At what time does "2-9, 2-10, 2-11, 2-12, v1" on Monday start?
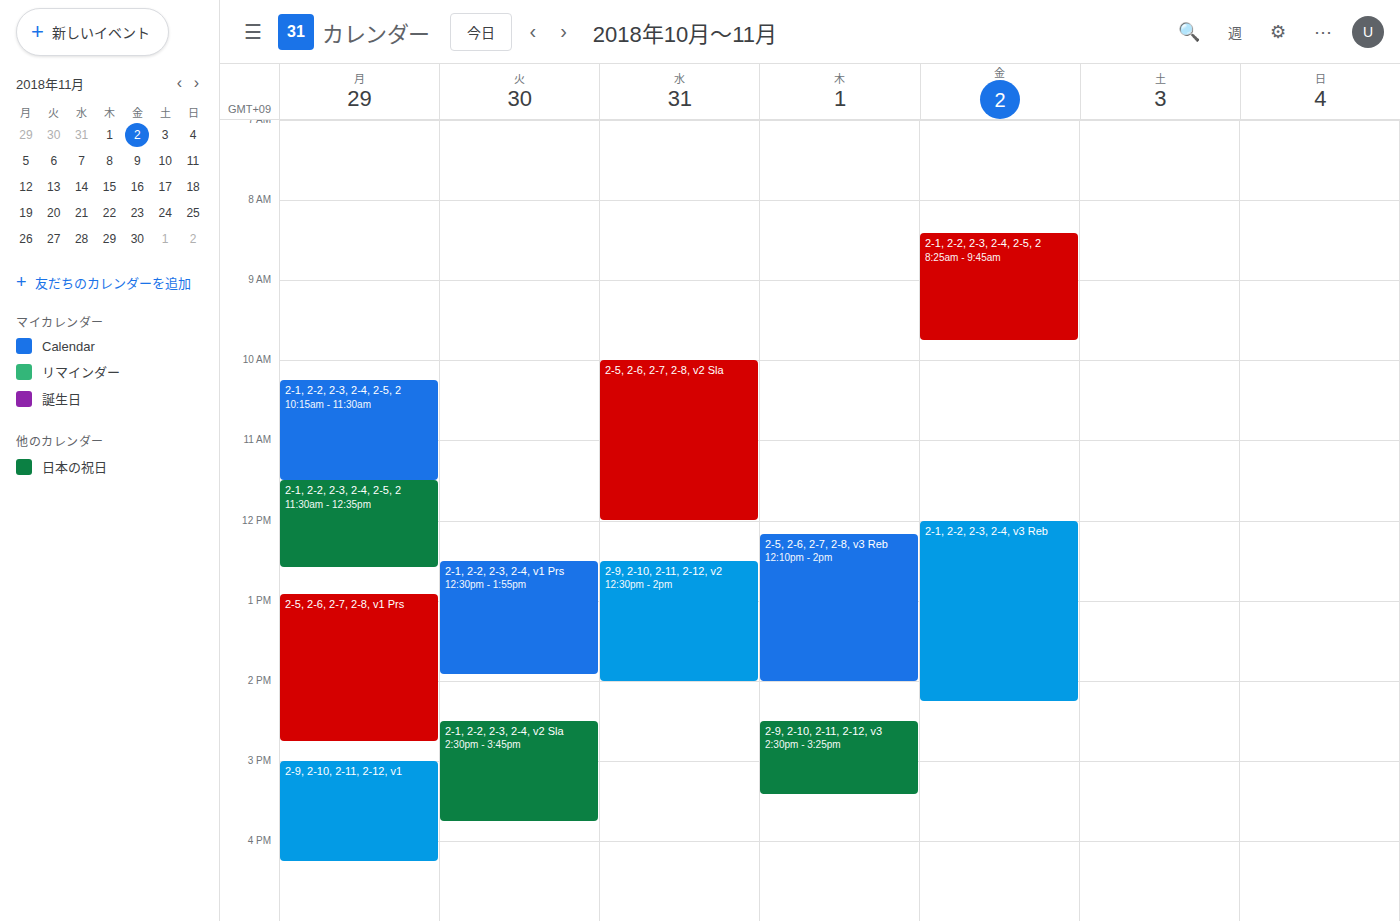
3:00 PM